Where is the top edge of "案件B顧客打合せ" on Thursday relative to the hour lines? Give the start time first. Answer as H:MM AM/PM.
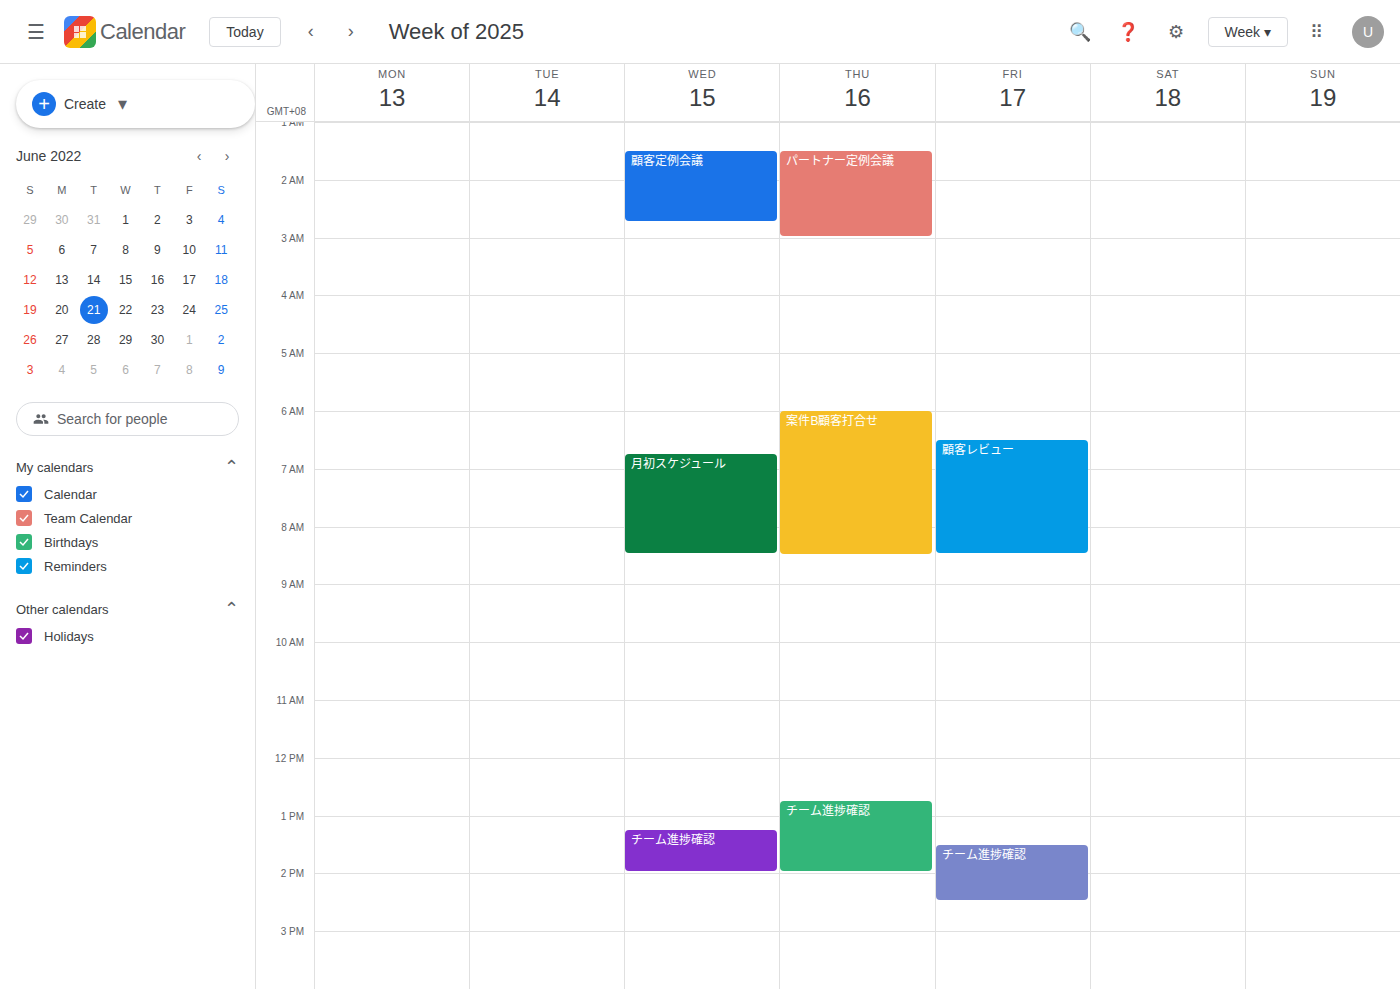
6:00 AM -- exactly on the 6 AM line.